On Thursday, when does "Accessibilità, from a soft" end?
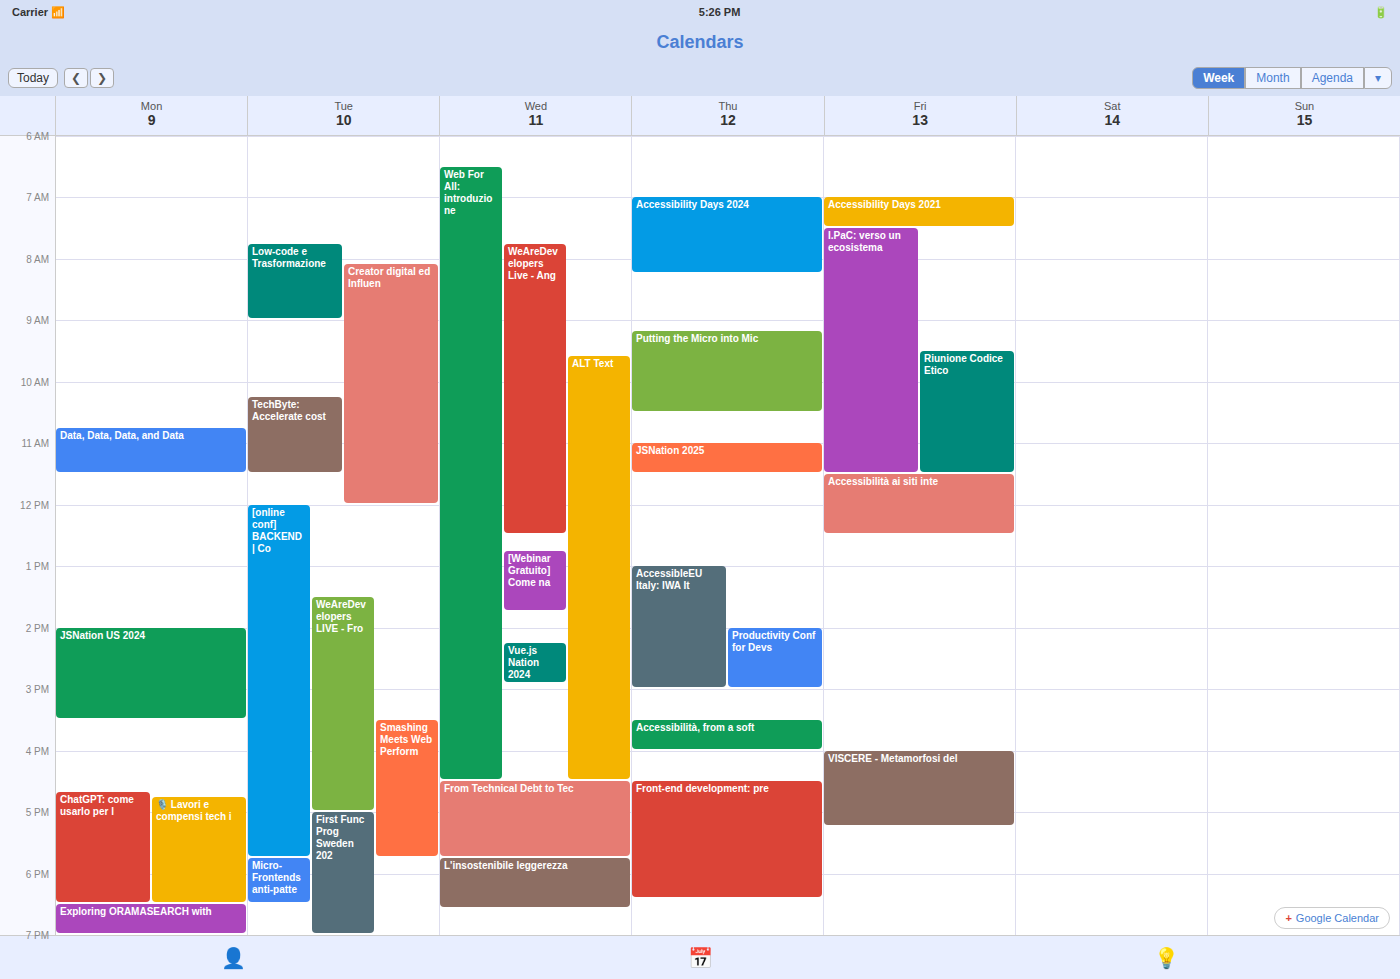
16:00